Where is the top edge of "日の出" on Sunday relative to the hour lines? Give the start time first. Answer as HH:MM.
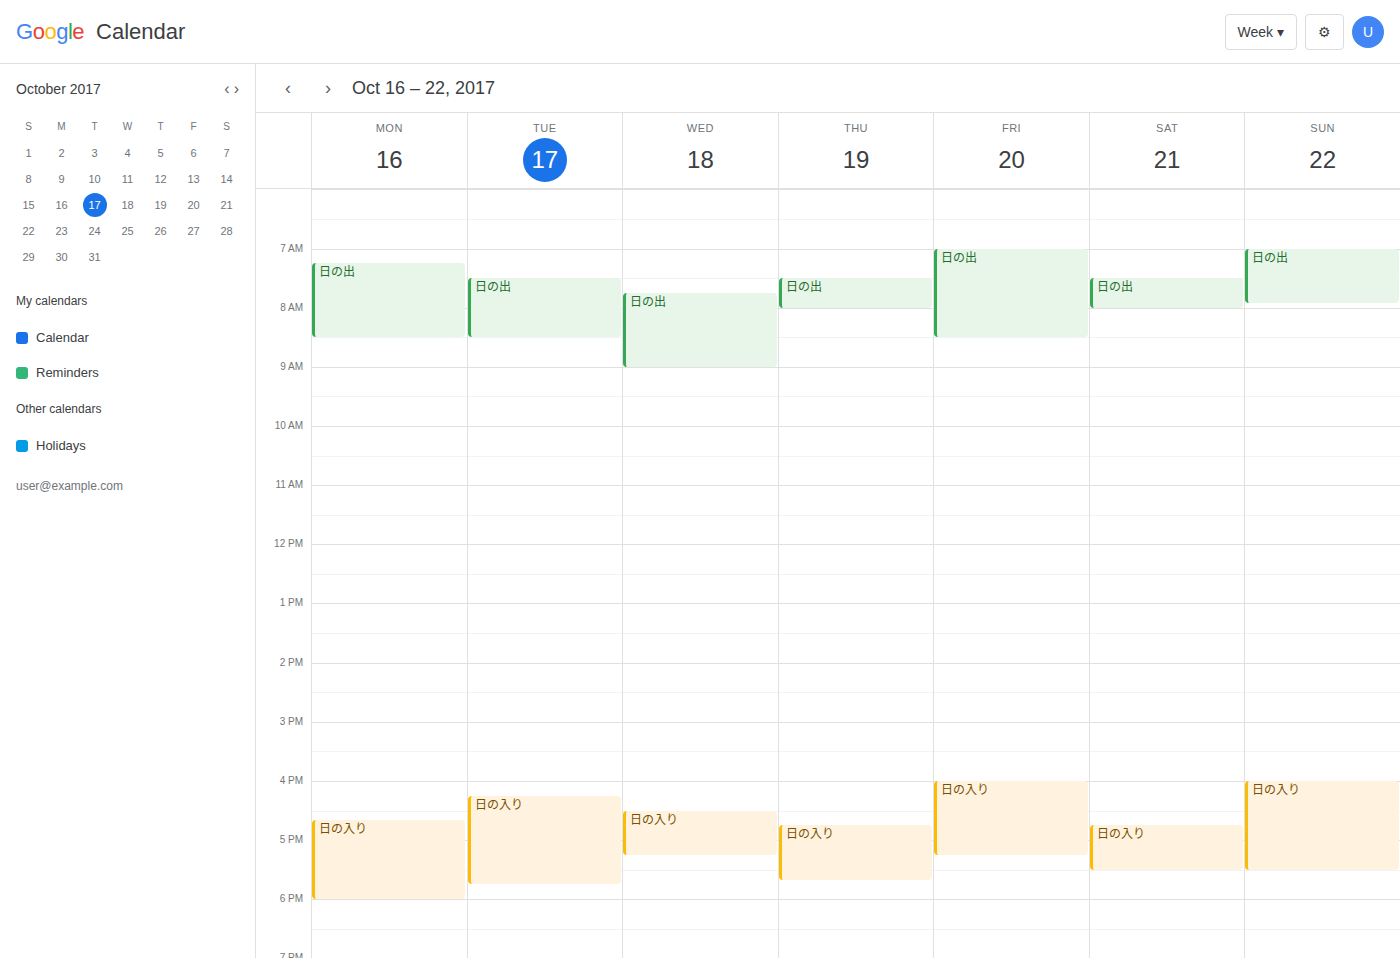
07:00 -- exactly on the 07:00 line.